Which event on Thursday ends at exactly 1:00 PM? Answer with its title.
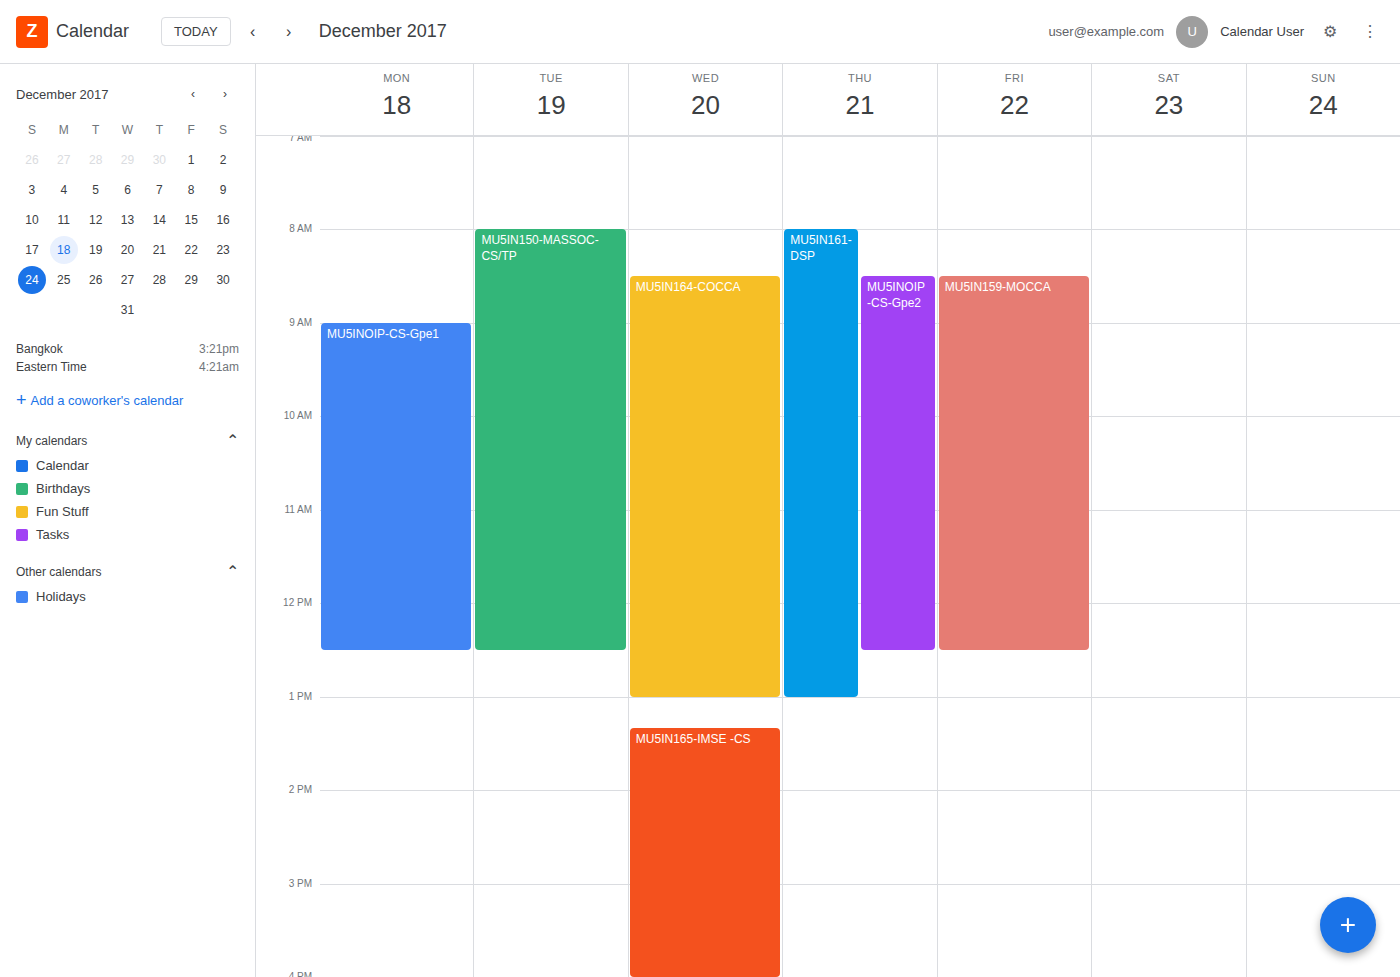
"MU5IN161-DSP"